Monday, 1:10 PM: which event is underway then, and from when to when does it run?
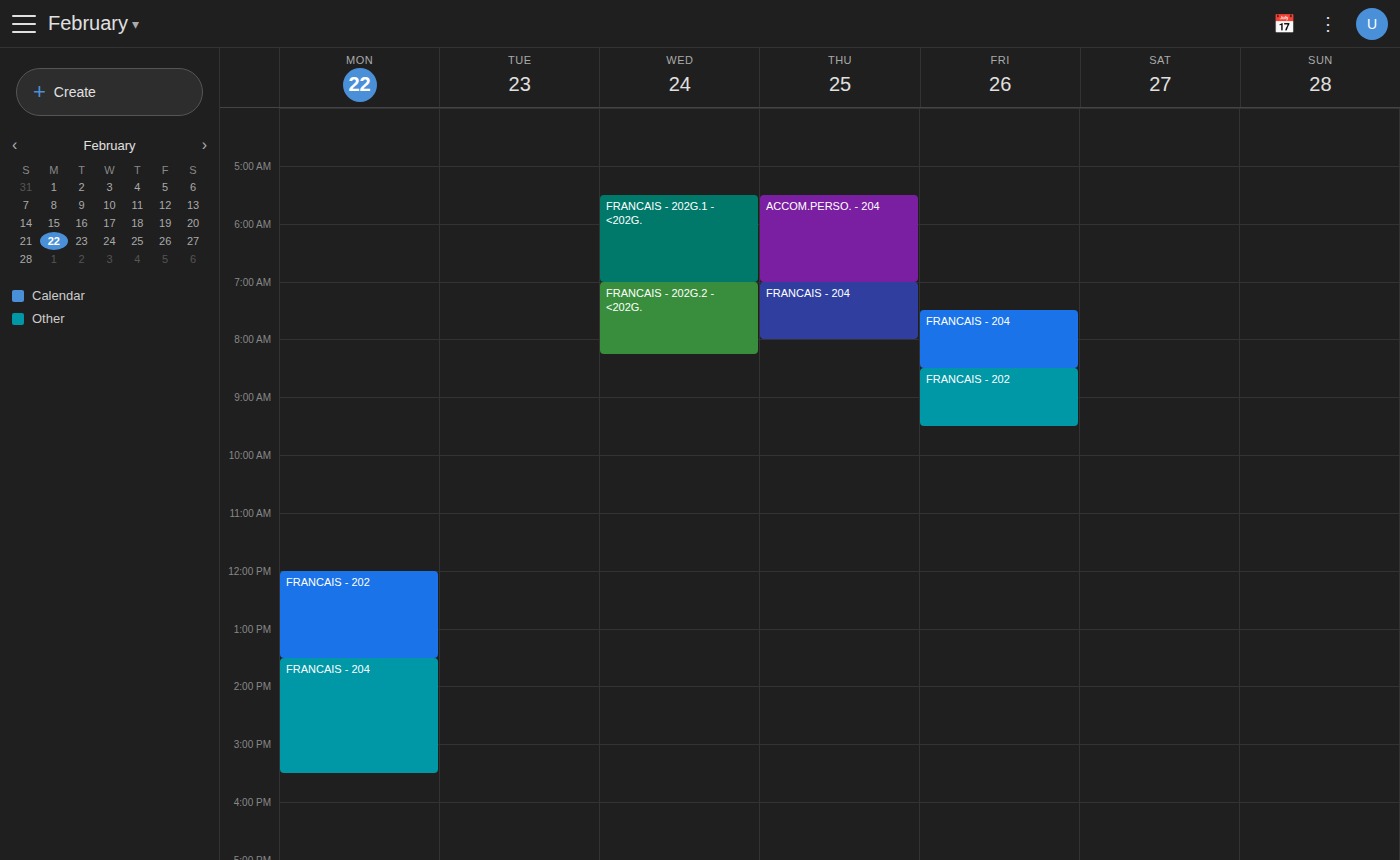
"FRANCAIS - 202", 12:00 PM to 1:30 PM